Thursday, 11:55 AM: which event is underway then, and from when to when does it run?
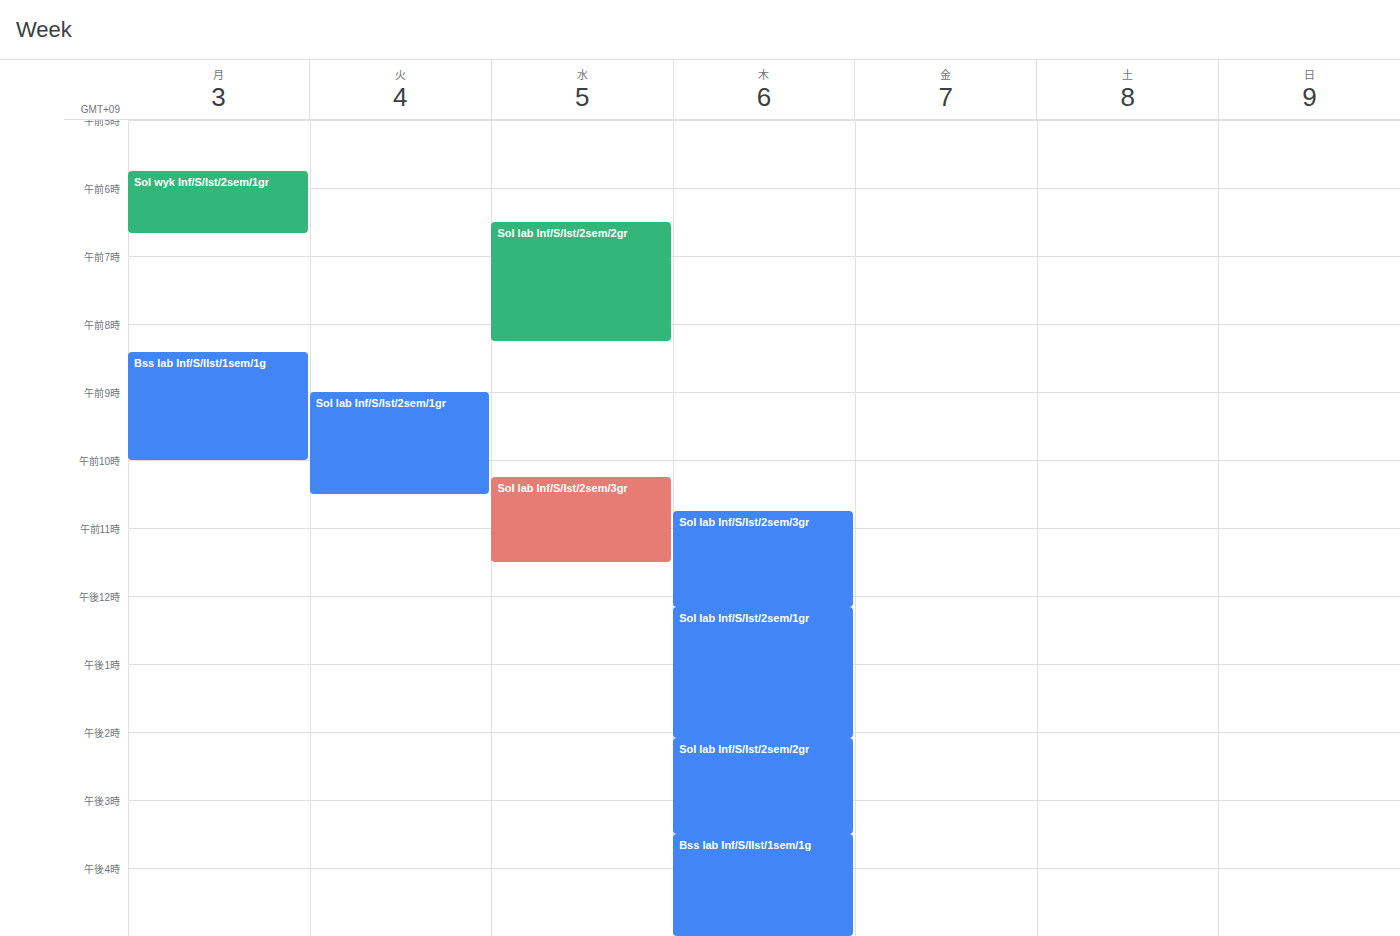
"SoI lab Inf/S/Ist/2sem/3gr", 10:45 AM to 12:10 PM